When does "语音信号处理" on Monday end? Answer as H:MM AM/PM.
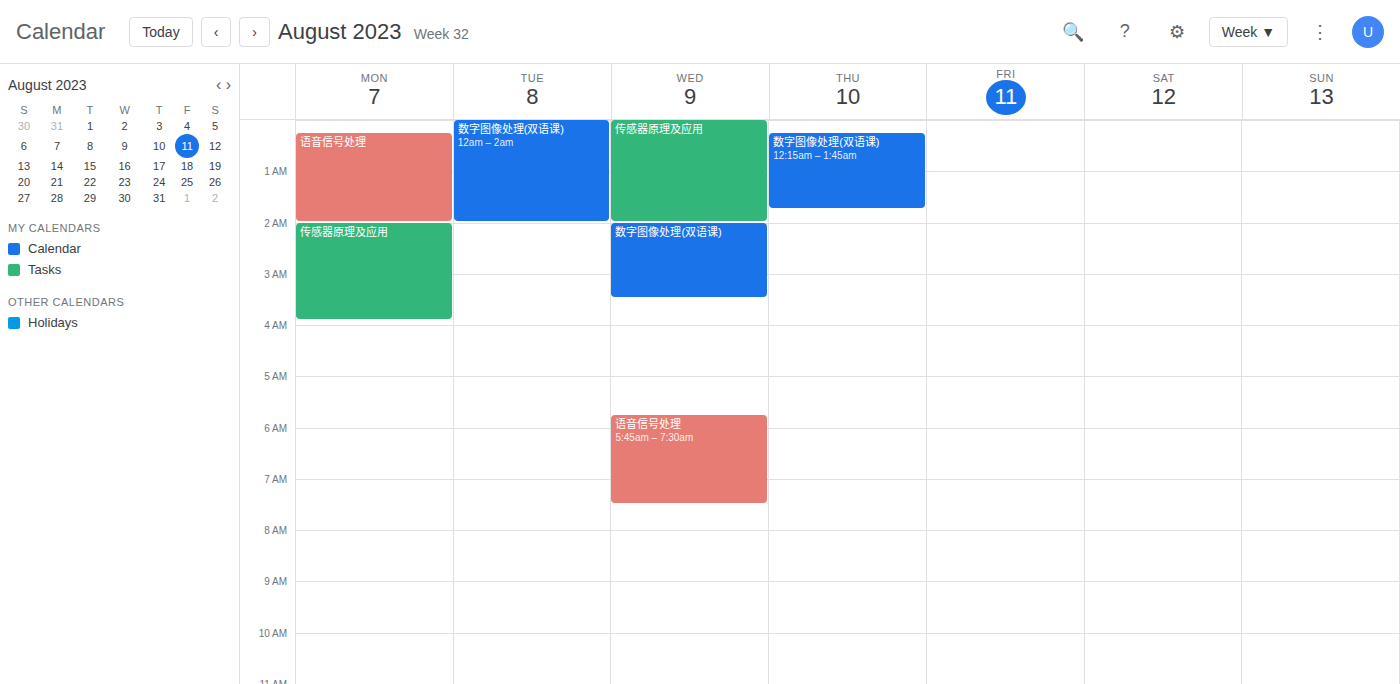
2:00 AM